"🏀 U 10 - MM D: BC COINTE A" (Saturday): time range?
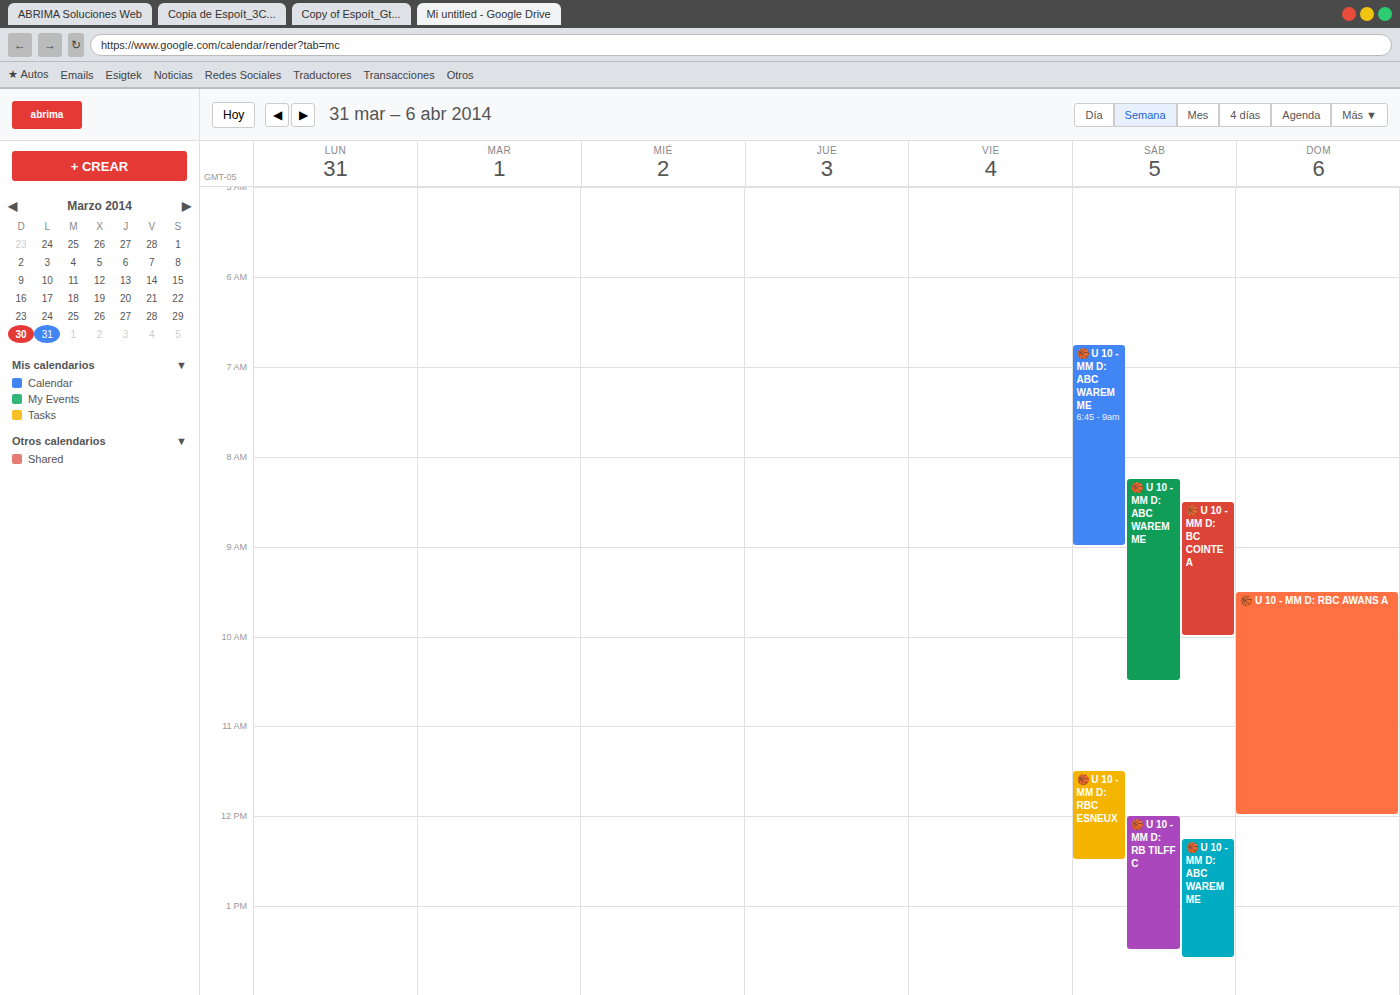
8:30 AM to 10:00 AM